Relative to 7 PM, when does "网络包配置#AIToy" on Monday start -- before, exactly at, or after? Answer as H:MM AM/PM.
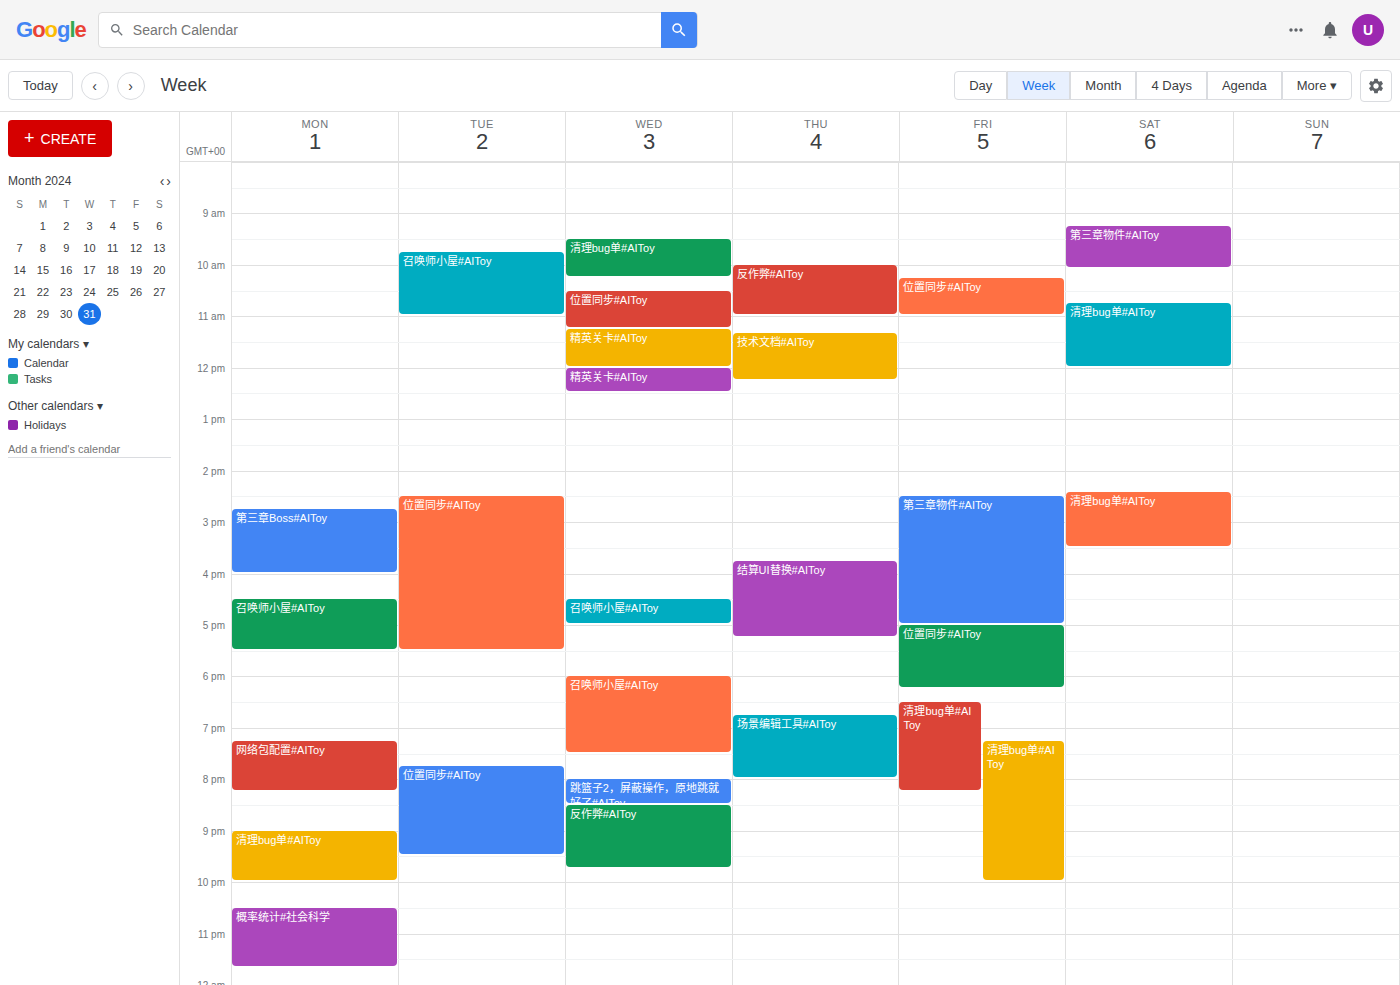
7:15 PM -- after 7 PM, 15 minutes below the 7 PM line.